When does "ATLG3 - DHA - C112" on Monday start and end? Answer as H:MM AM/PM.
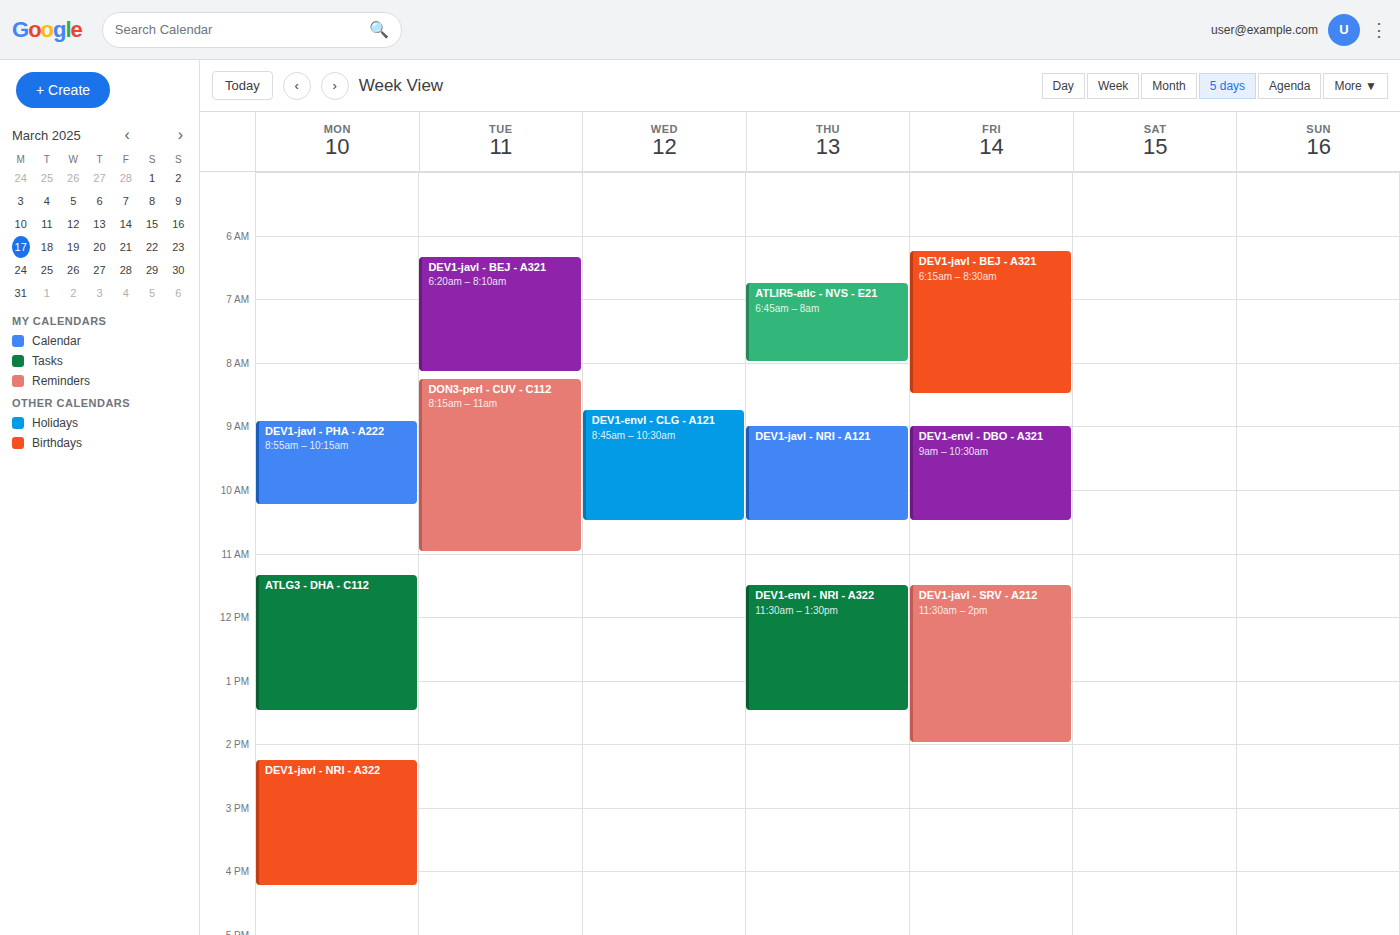
11:20 AM to 1:30 PM